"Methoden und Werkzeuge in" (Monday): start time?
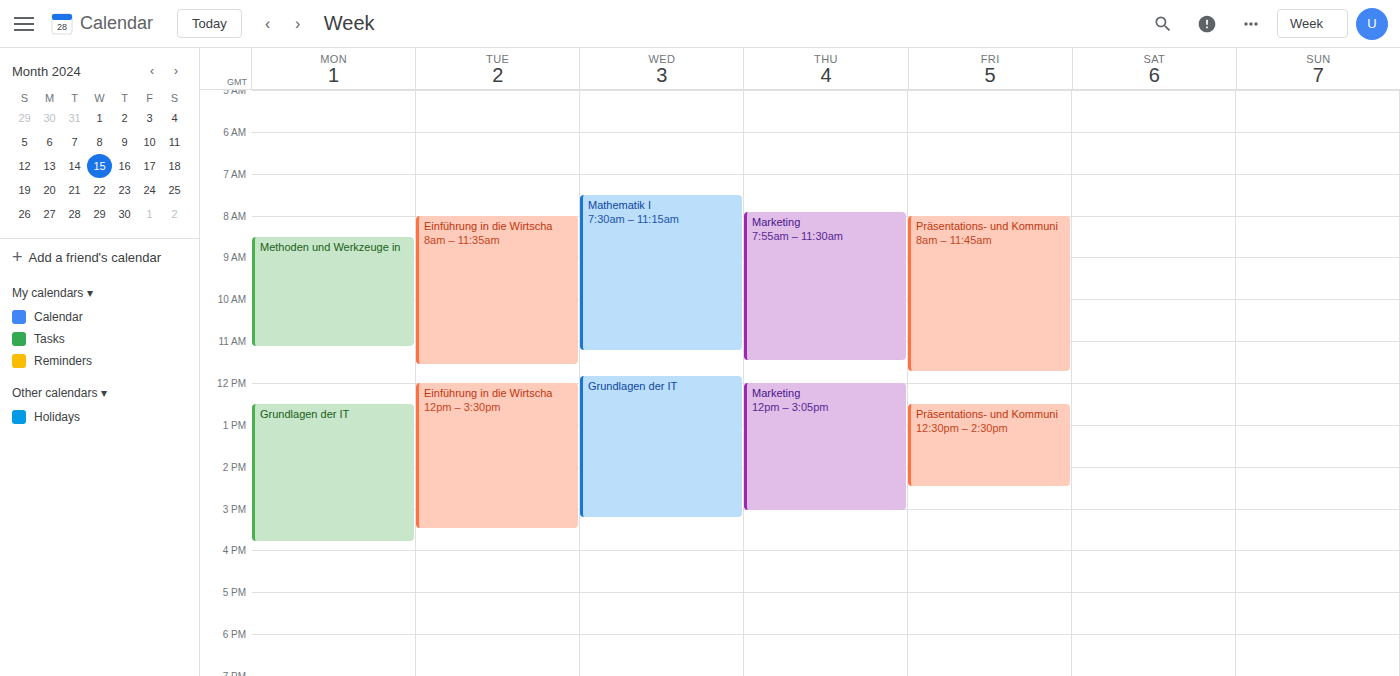
8:30 AM